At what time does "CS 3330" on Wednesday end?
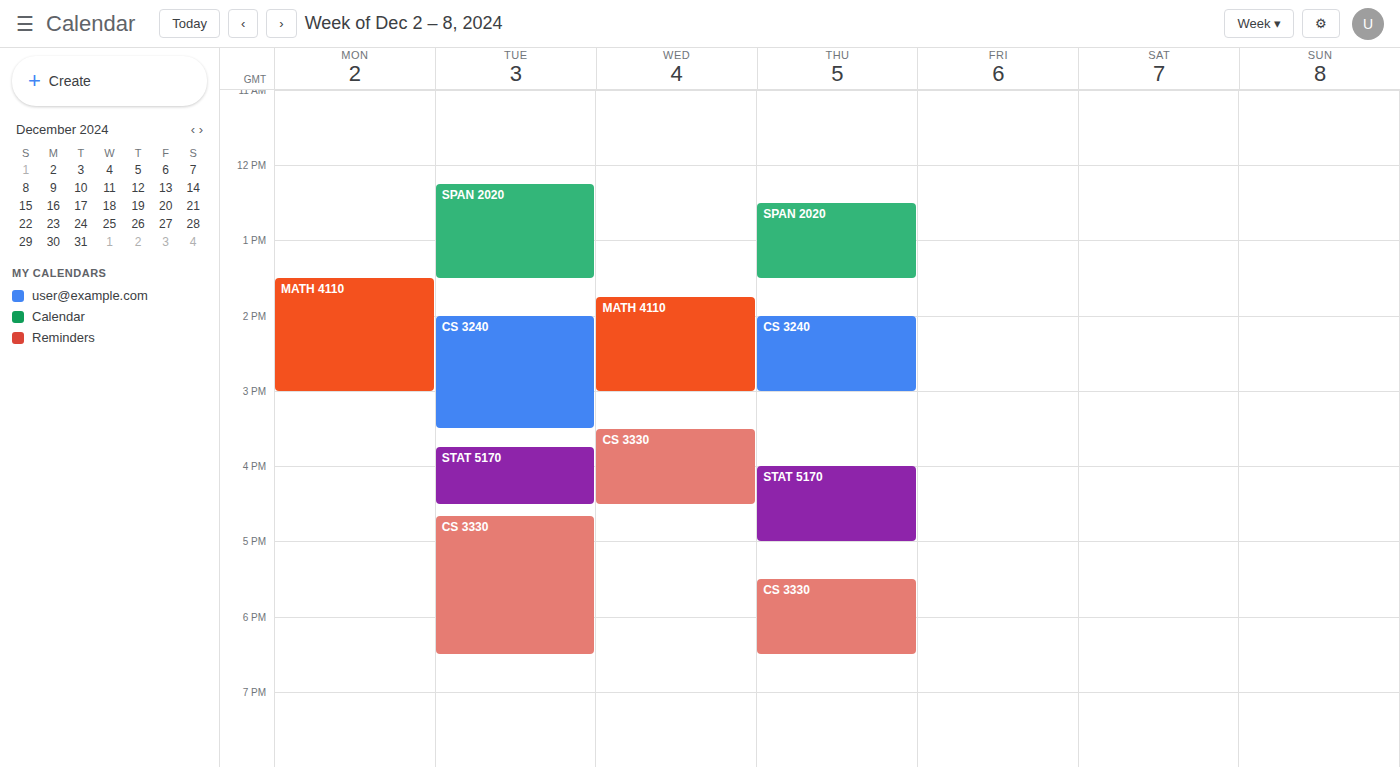
16:30